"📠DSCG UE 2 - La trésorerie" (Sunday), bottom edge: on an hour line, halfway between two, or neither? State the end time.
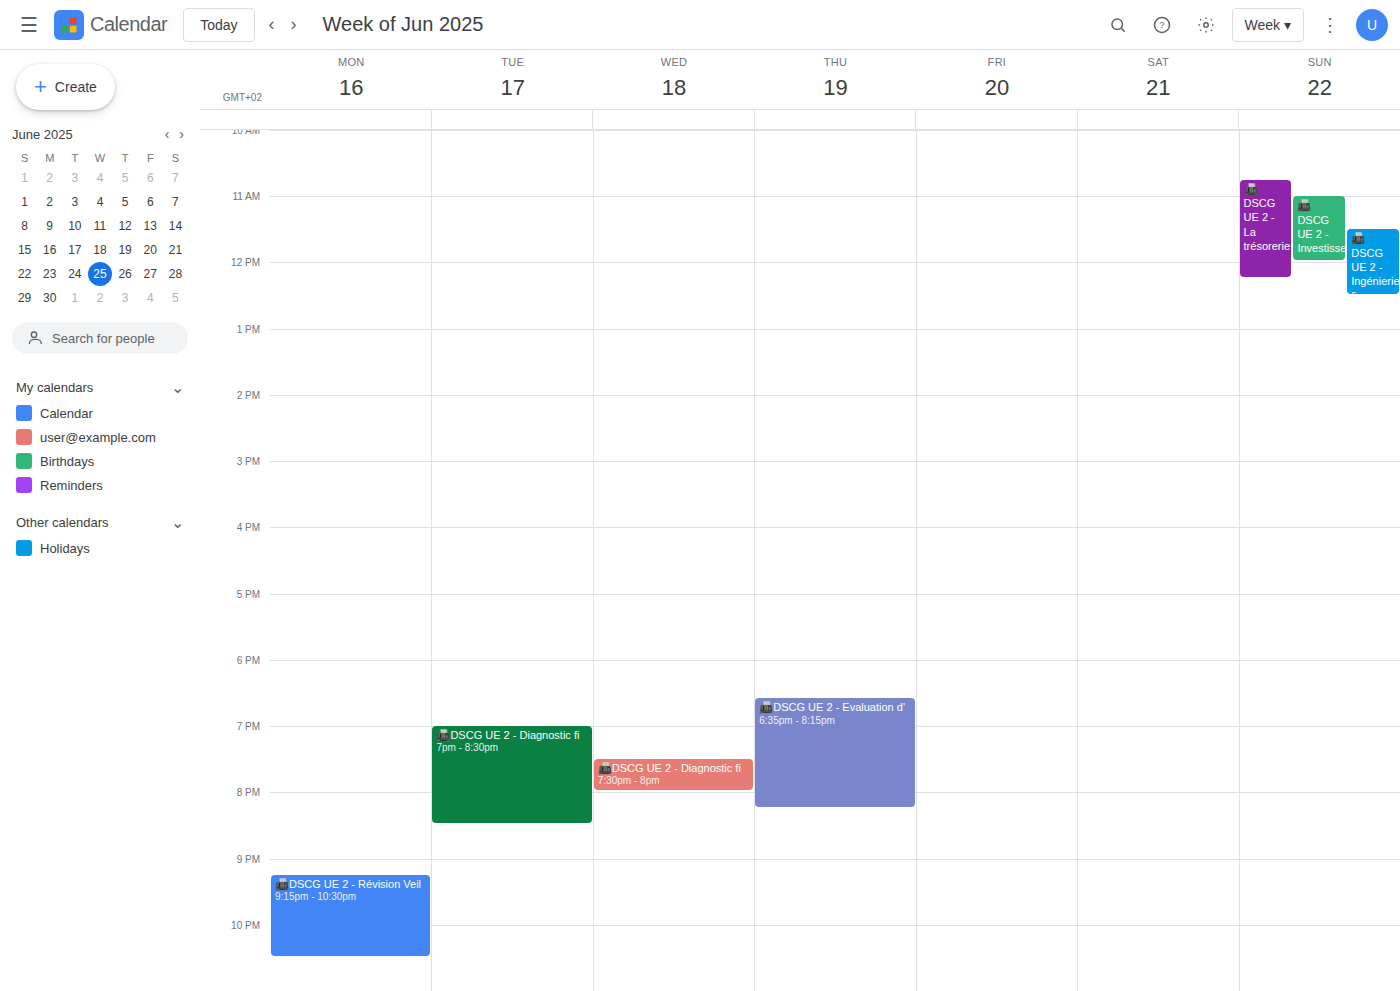
12:15 PM -- neither: a quarter of the way from the 12 PM line to the 1 PM line.